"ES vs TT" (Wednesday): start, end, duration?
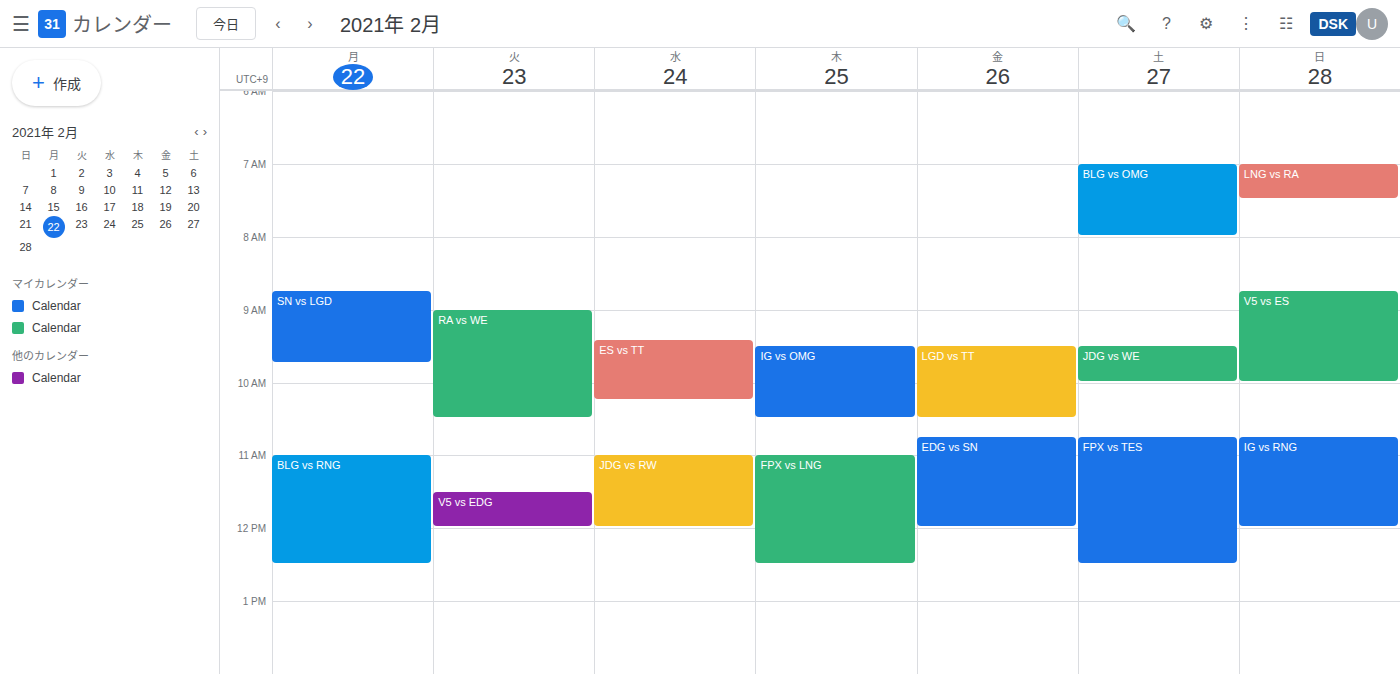
9:25 AM to 10:15 AM, 50 minutes